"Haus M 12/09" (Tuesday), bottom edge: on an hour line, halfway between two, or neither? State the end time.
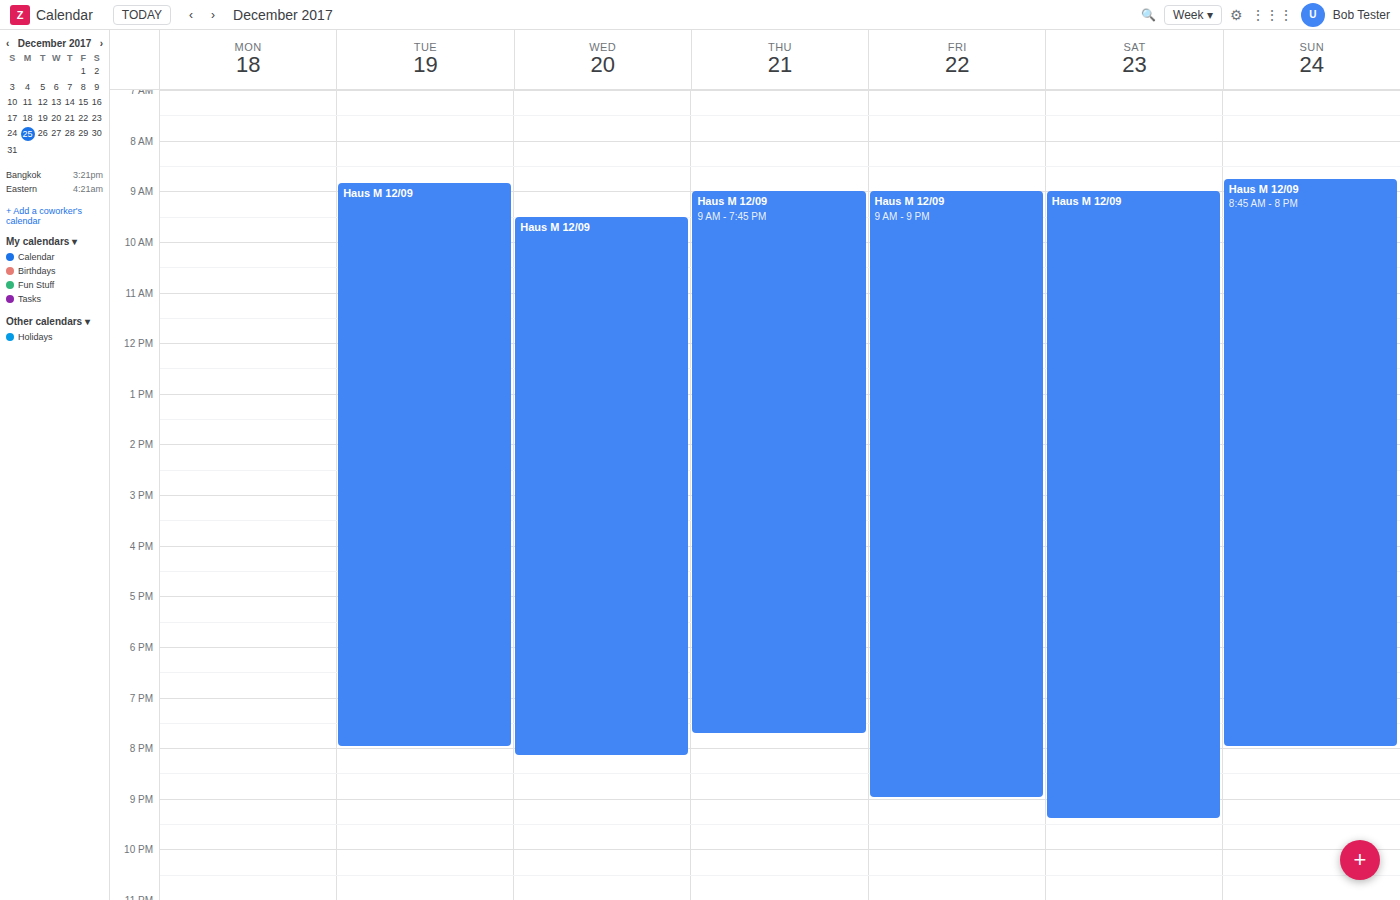
8:00 PM -- exactly on the 8 PM line.